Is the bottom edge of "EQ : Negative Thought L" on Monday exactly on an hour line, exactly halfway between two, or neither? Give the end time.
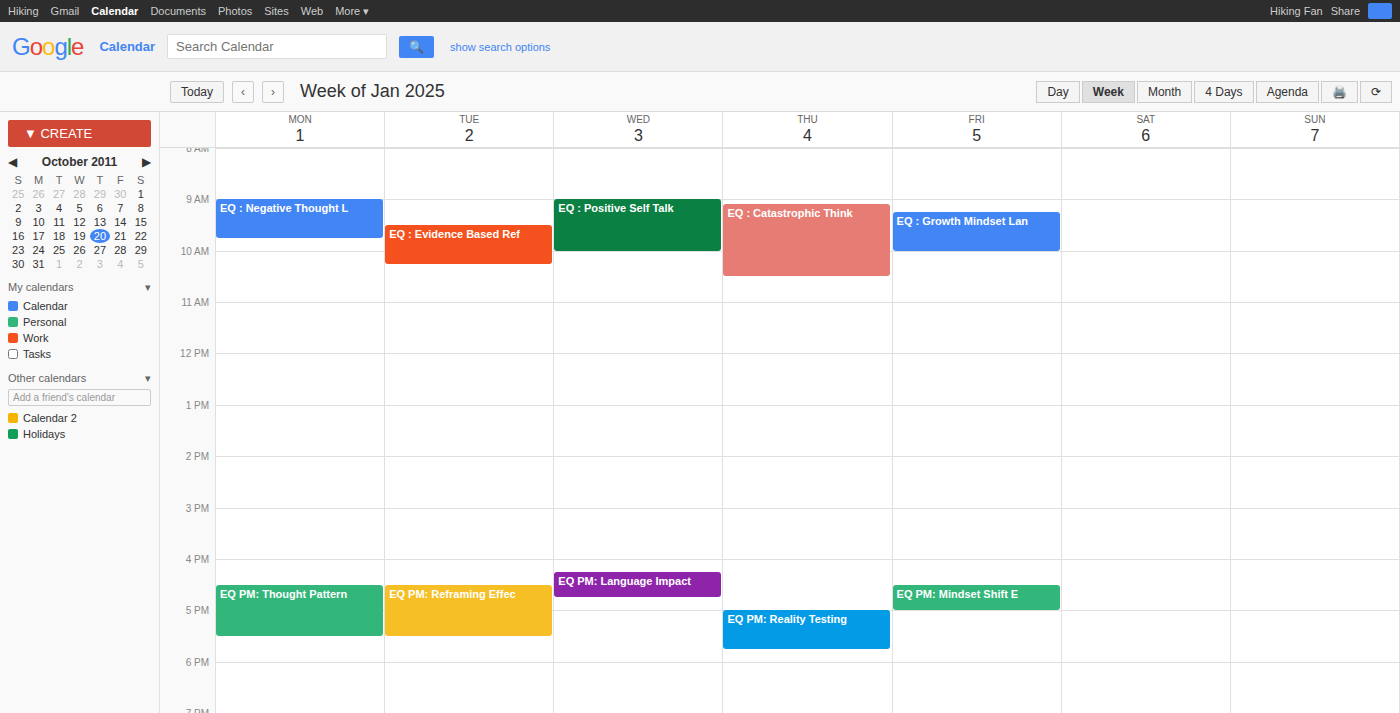
9:45 AM -- neither: three quarters of the way from the 9 AM line to the 10 AM line.